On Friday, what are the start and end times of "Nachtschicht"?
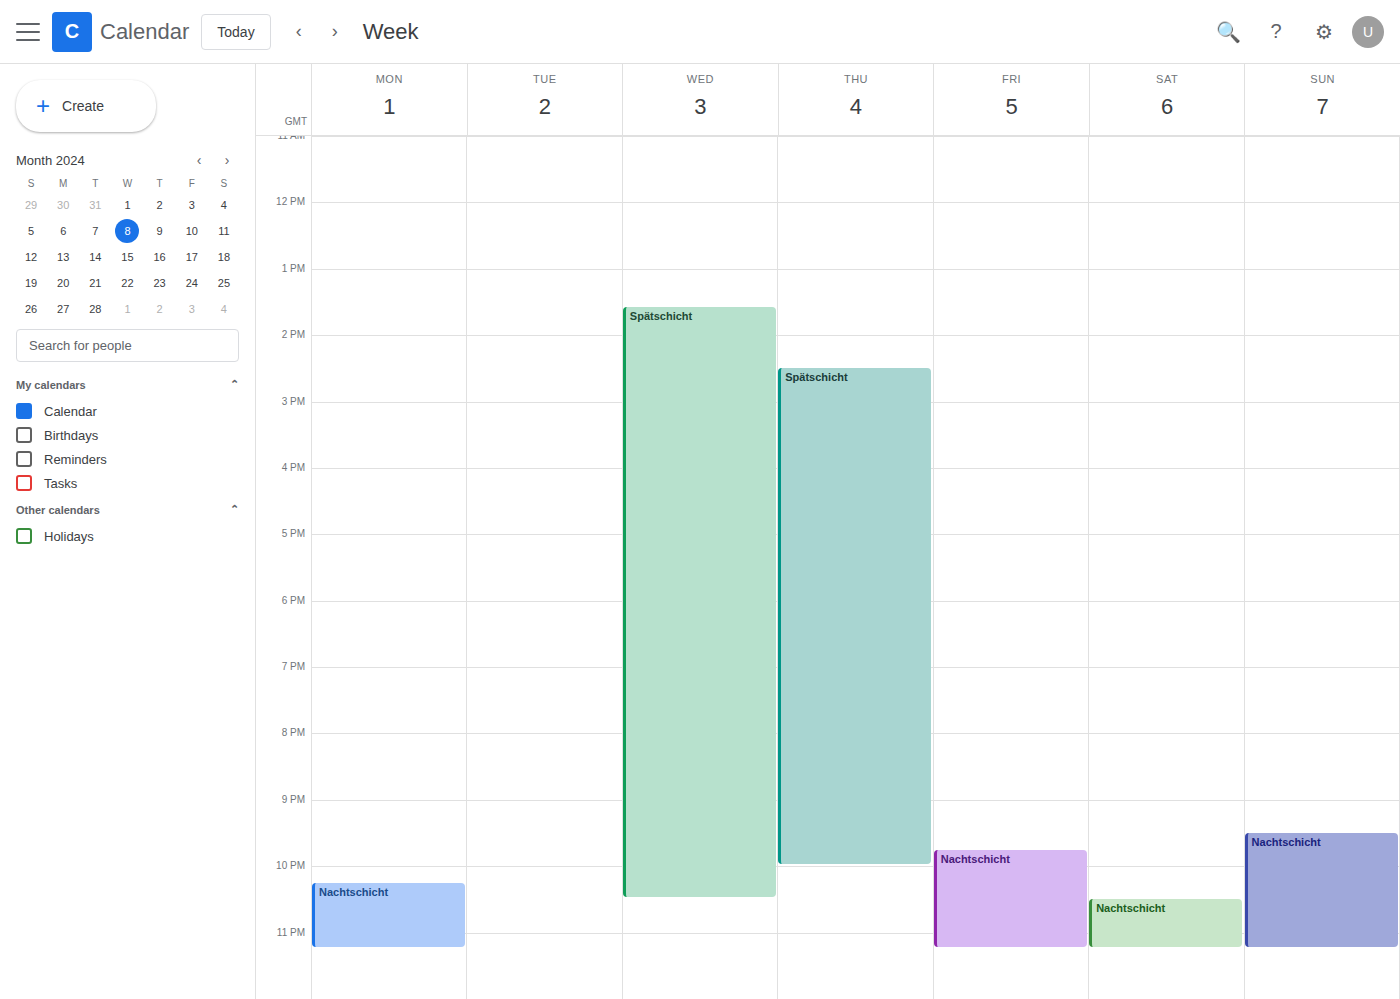
9:45 PM to 11:15 PM